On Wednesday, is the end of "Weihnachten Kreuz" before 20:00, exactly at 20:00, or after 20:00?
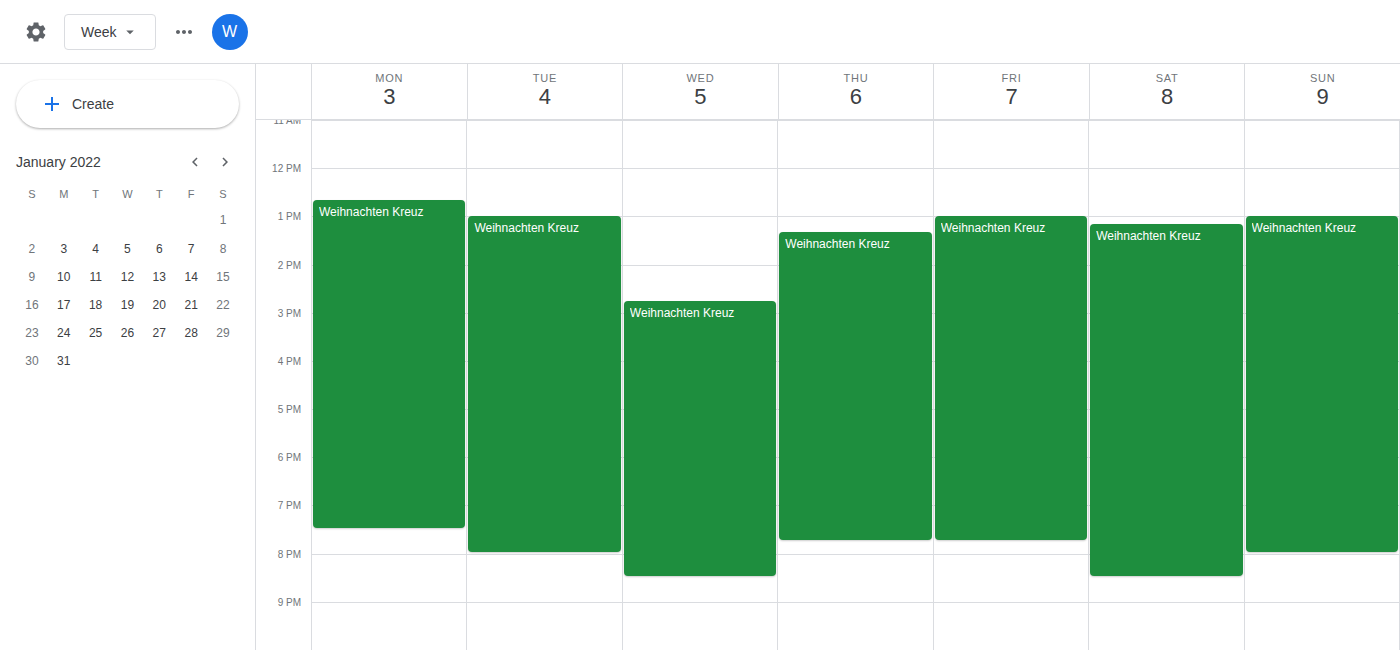
20:30 -- after 20:00, 30 minutes below the 20:00 line.